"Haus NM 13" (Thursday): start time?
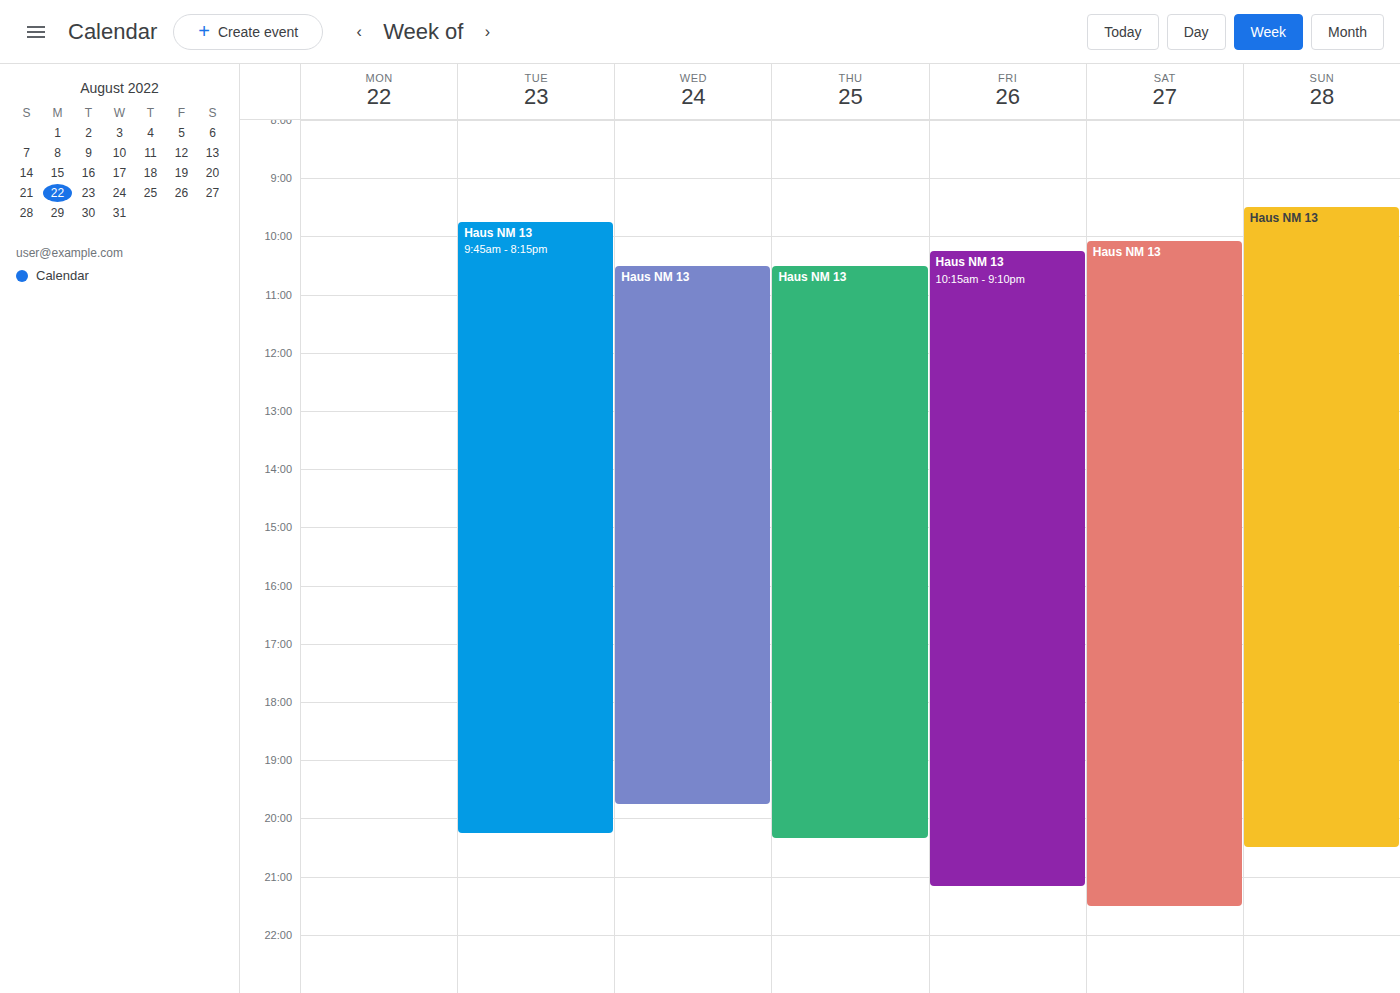
10:30 AM